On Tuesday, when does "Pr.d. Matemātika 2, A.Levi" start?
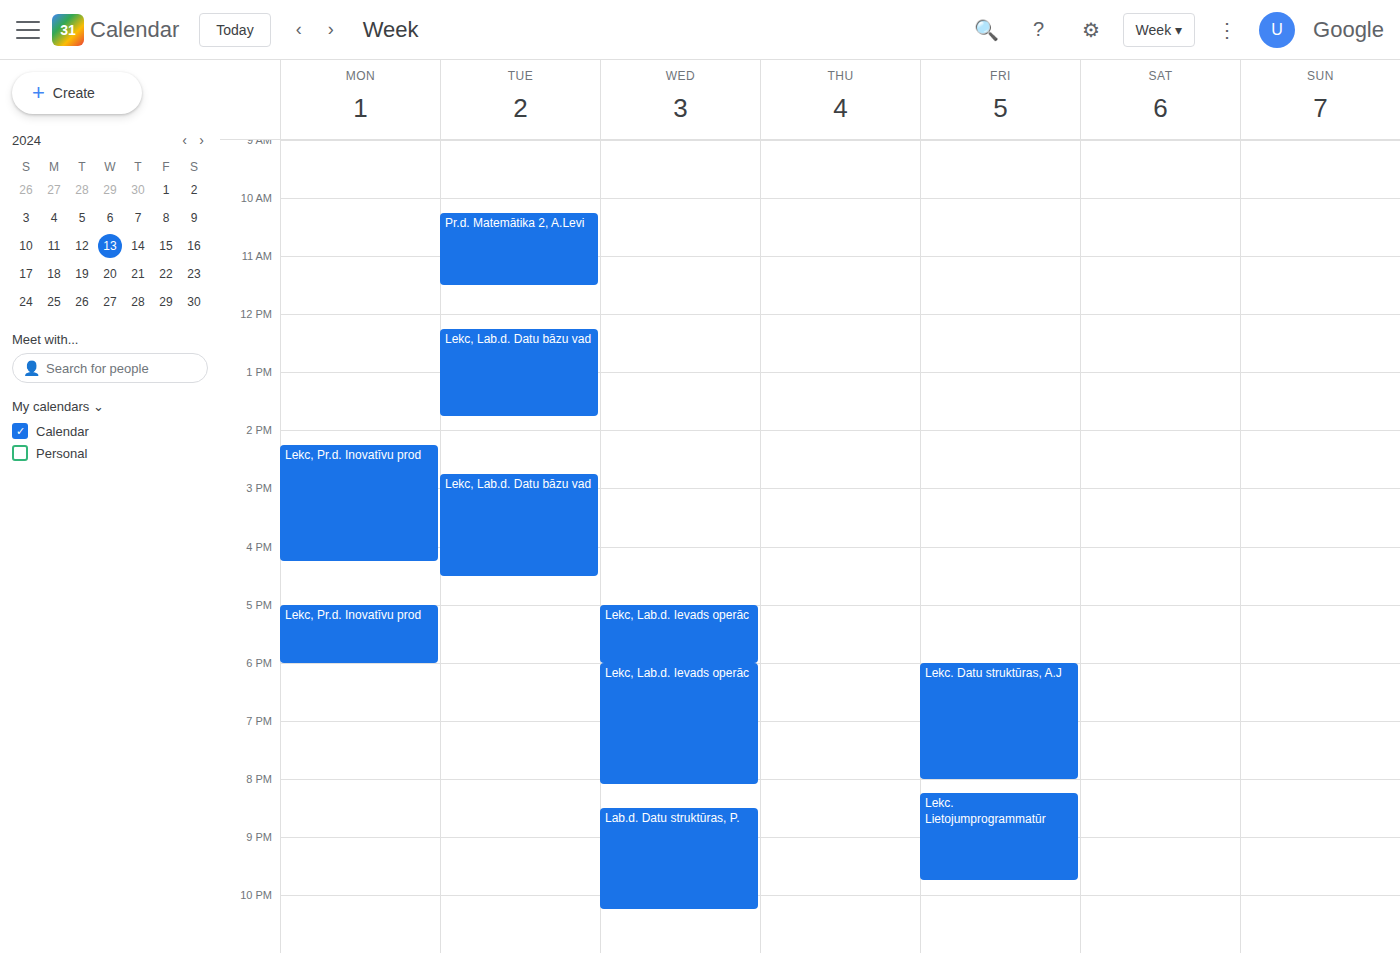
10:15